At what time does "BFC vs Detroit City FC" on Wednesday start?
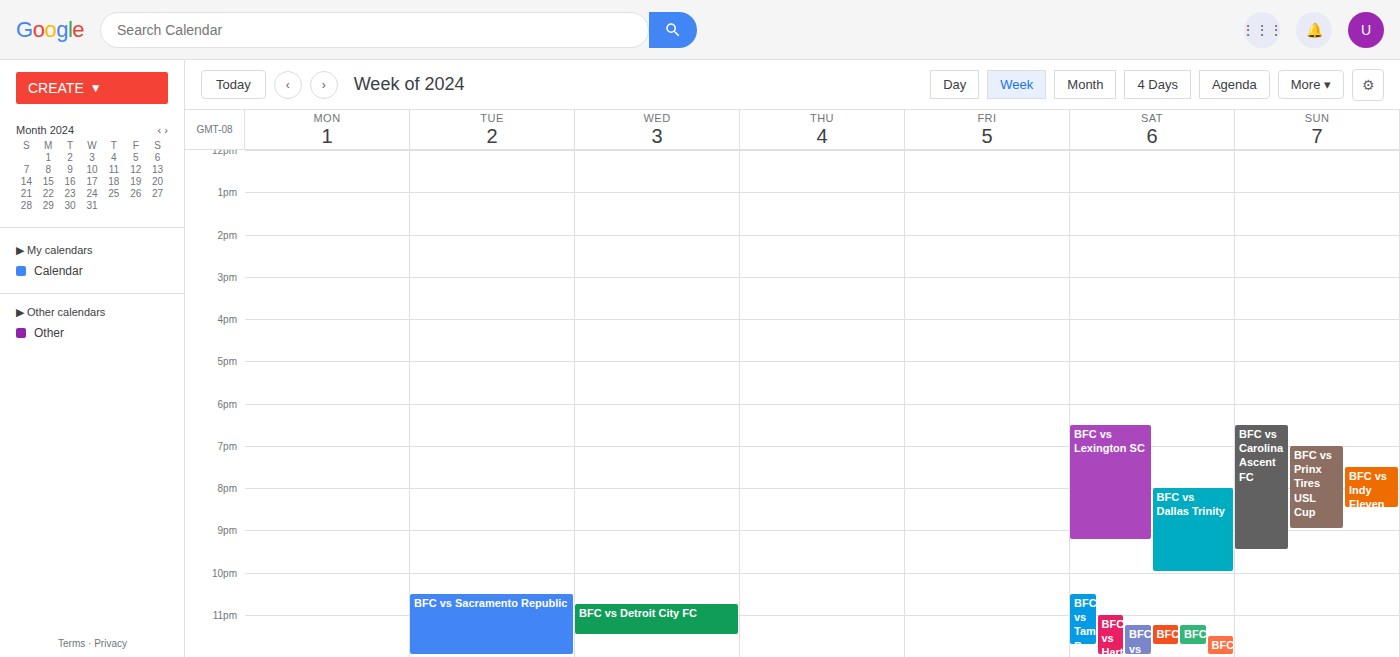
10:45 PM